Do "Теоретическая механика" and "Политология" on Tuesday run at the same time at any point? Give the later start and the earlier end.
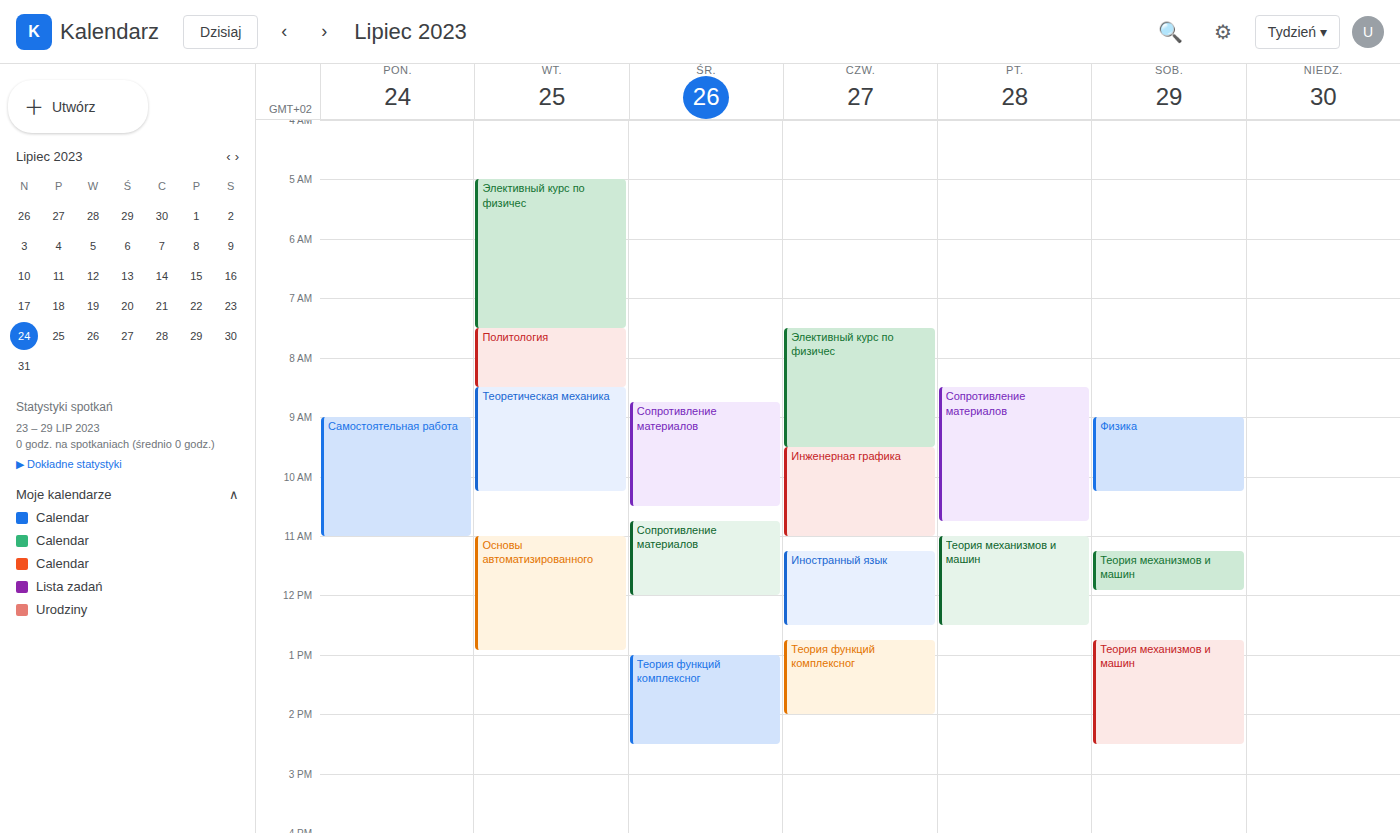
"Политология" ends at 8:30 AM, exactly when "Теоретическая механика" starts -- they touch but do not overlap.